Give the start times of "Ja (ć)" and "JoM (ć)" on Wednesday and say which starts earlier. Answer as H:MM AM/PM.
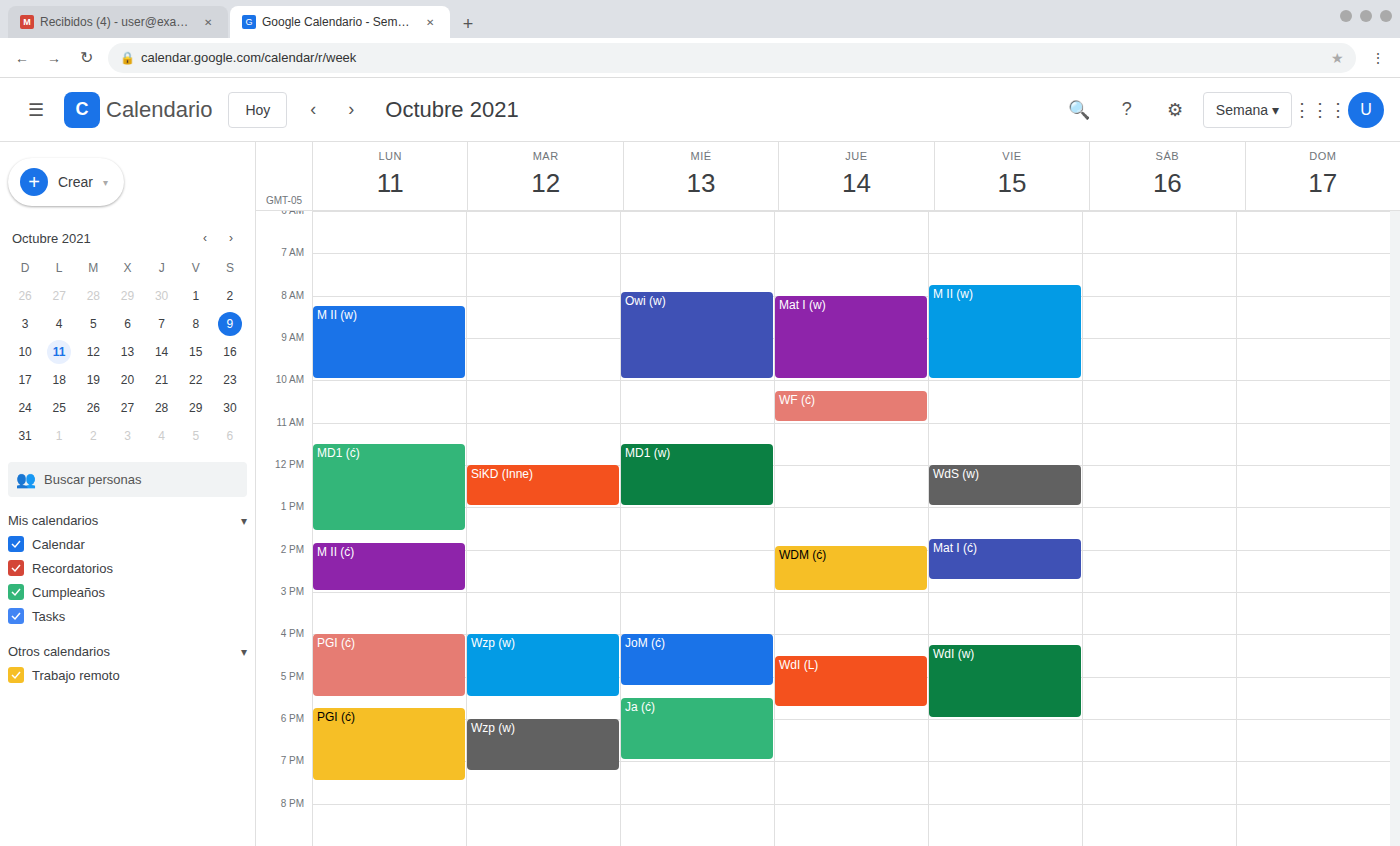
"JoM (ć)" 4:00 PM; "Ja (ć)" 5:30 PM.